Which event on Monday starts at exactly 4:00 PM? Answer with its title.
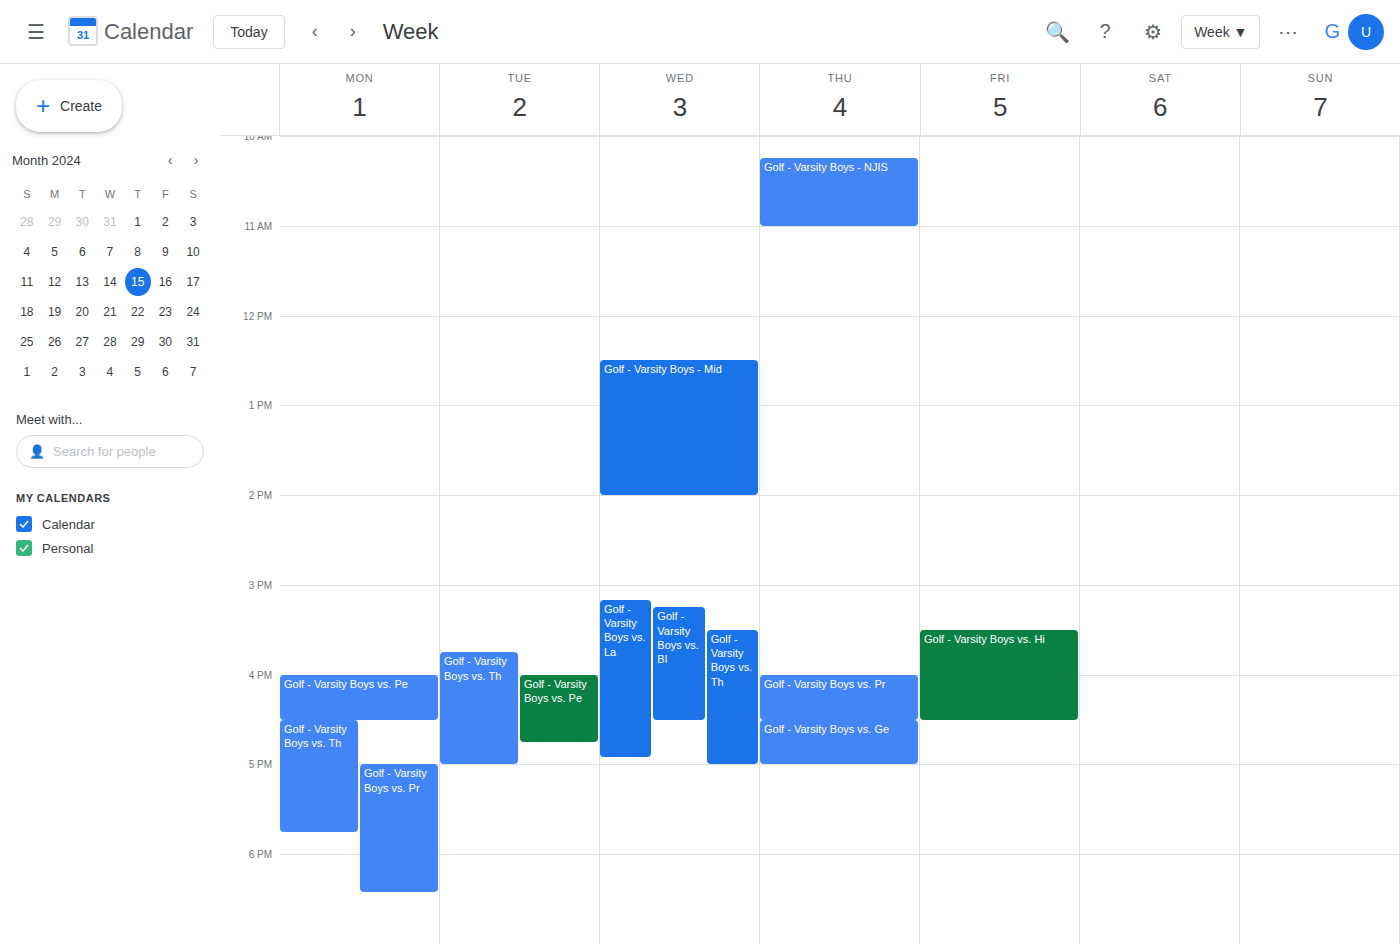
"Golf - Varsity Boys vs. Pe"